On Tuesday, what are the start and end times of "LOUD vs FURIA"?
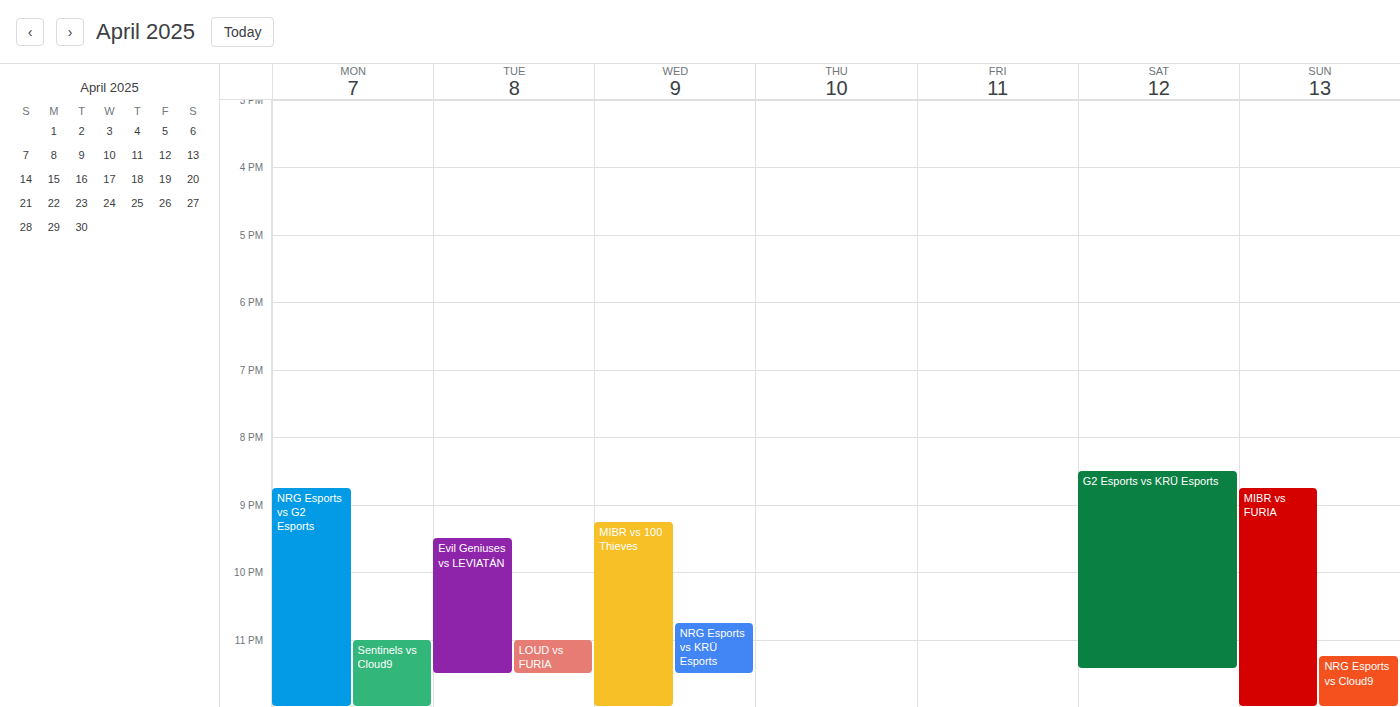
11:00 PM to 11:30 PM